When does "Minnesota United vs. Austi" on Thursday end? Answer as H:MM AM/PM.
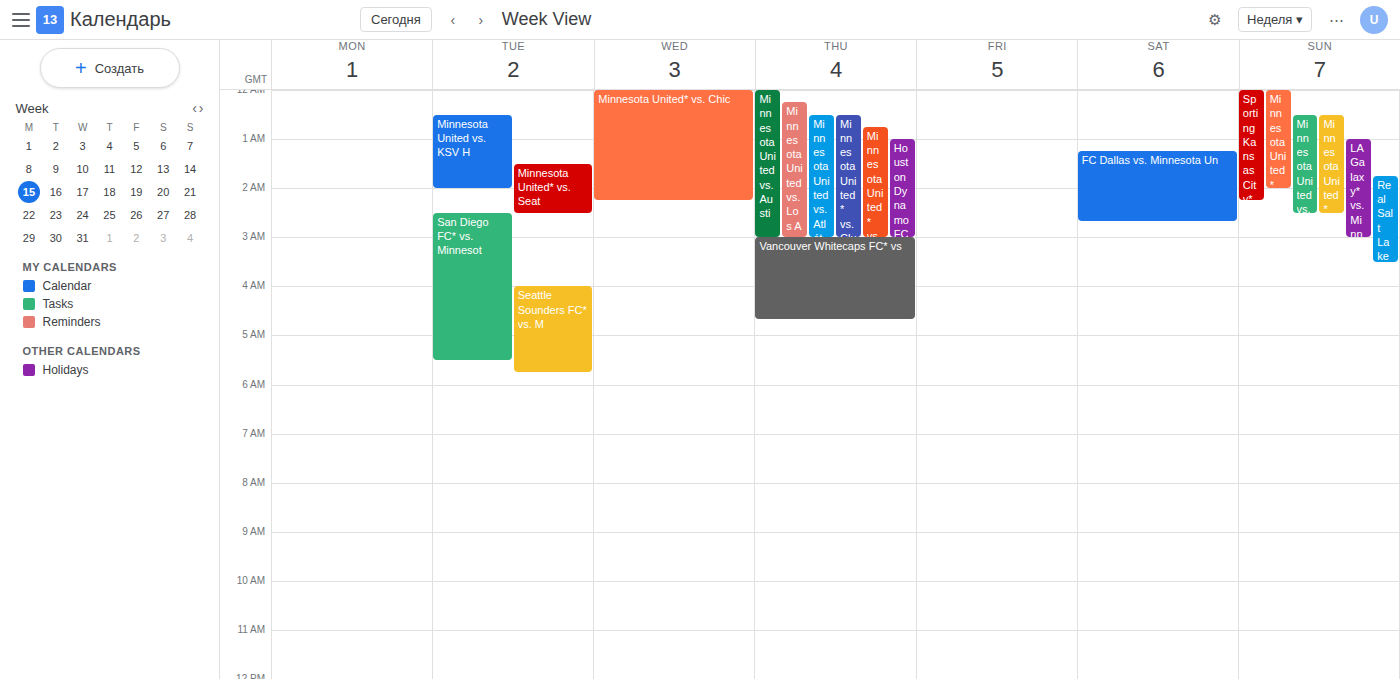
3:00 AM